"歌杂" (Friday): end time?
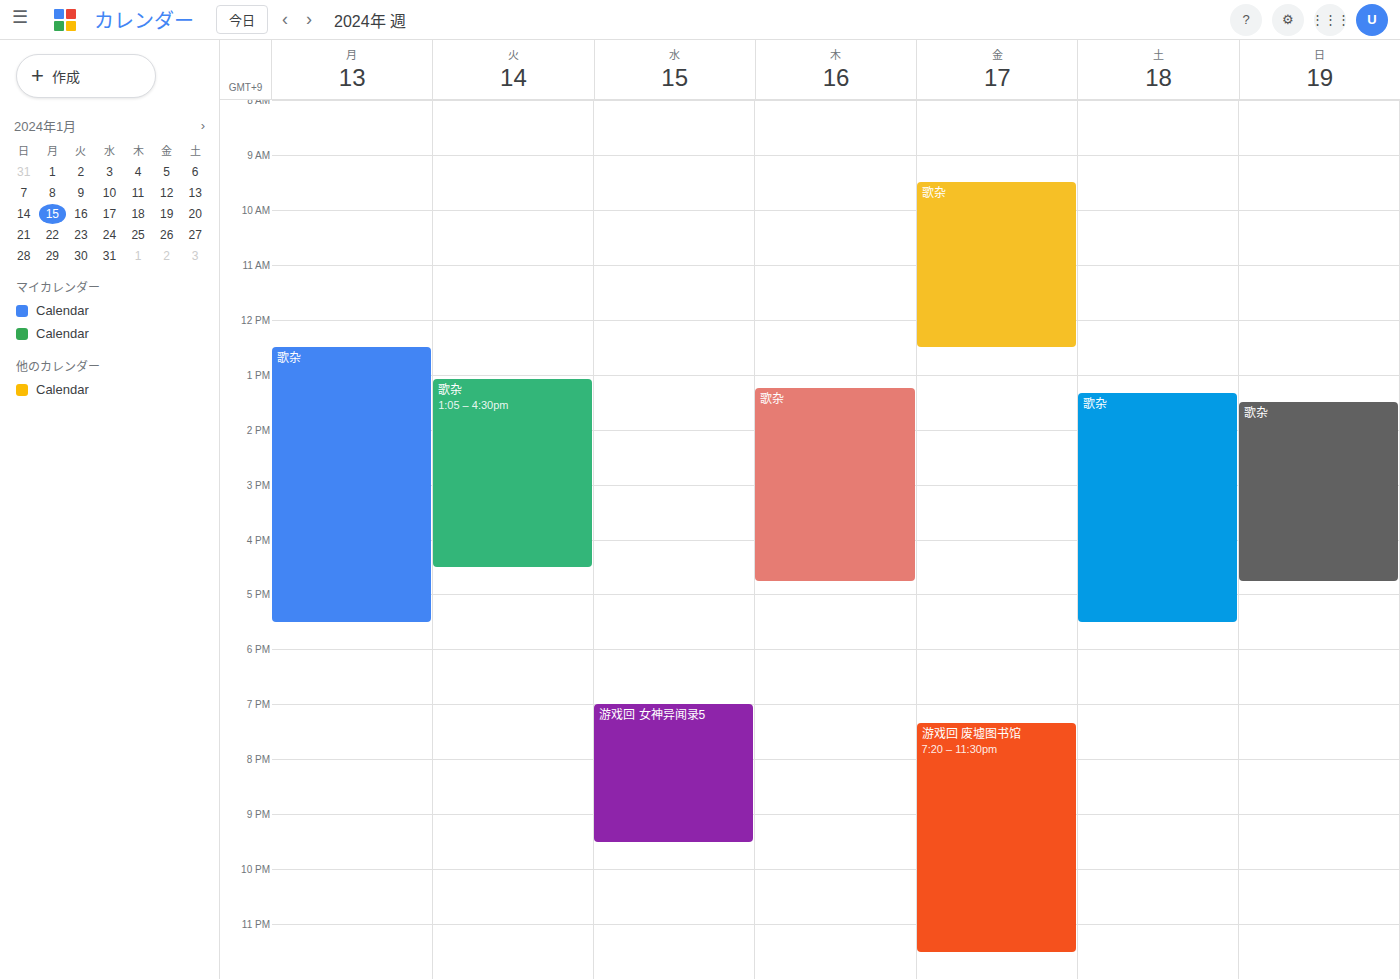
12:30 PM